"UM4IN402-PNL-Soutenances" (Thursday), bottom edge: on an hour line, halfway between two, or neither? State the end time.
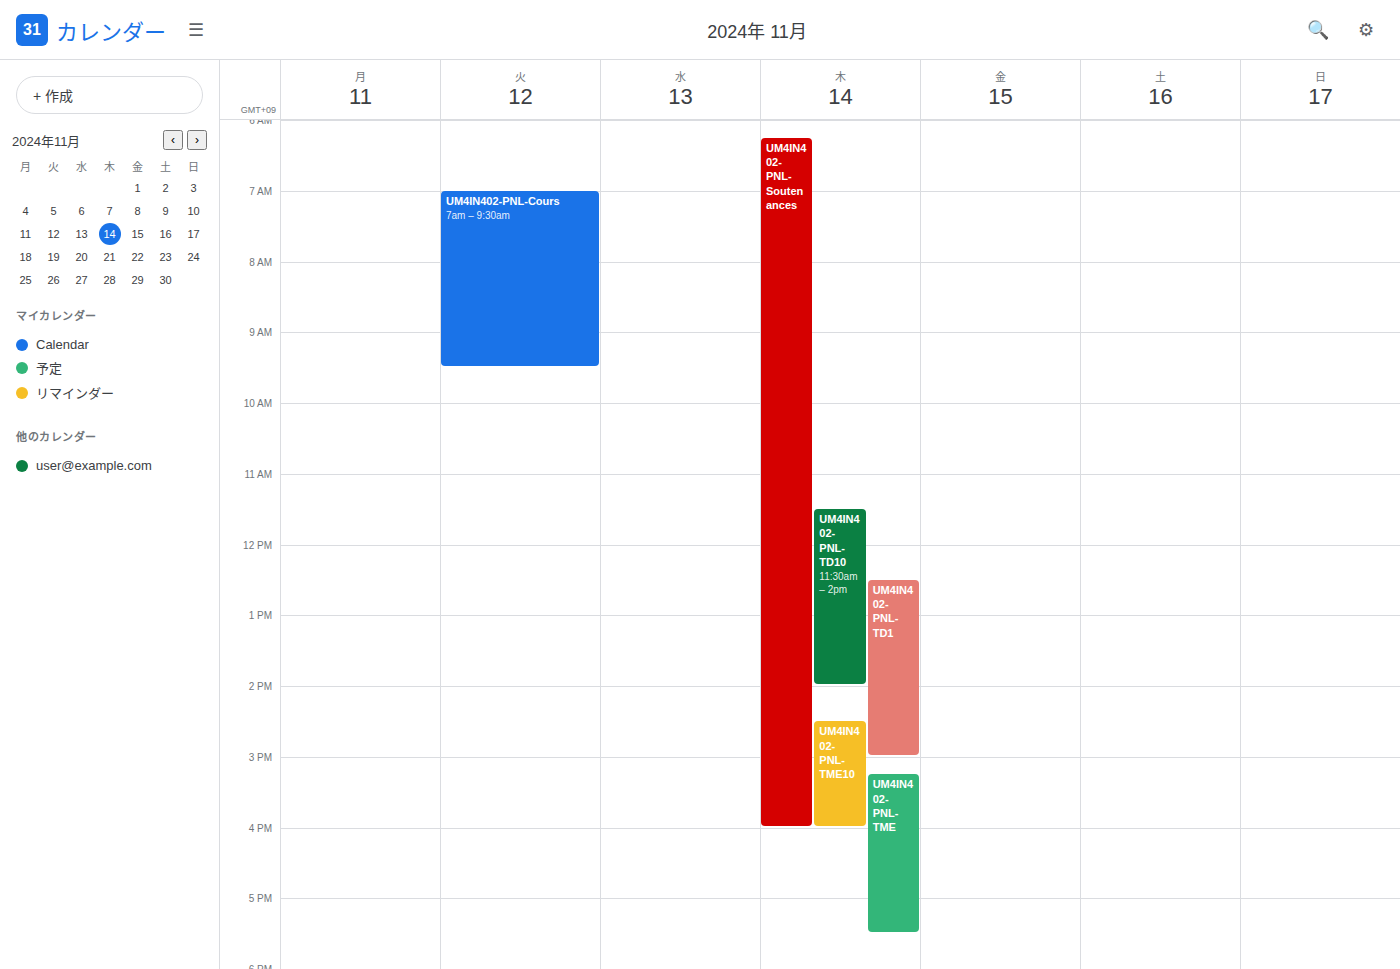
4:00 PM -- exactly on the 4 PM line.